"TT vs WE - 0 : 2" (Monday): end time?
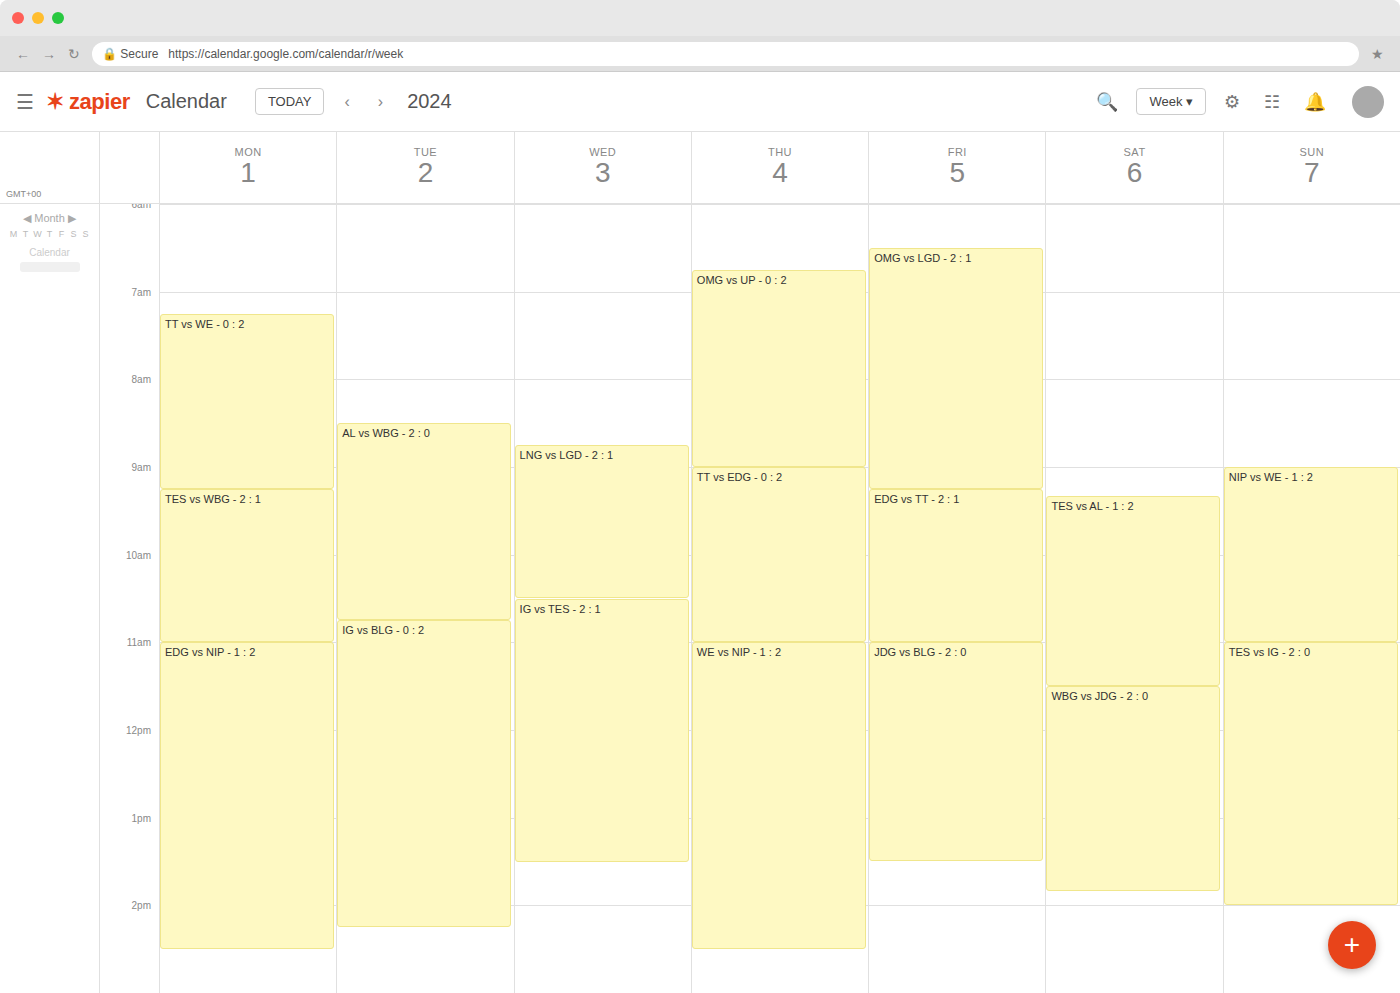
9:15 AM